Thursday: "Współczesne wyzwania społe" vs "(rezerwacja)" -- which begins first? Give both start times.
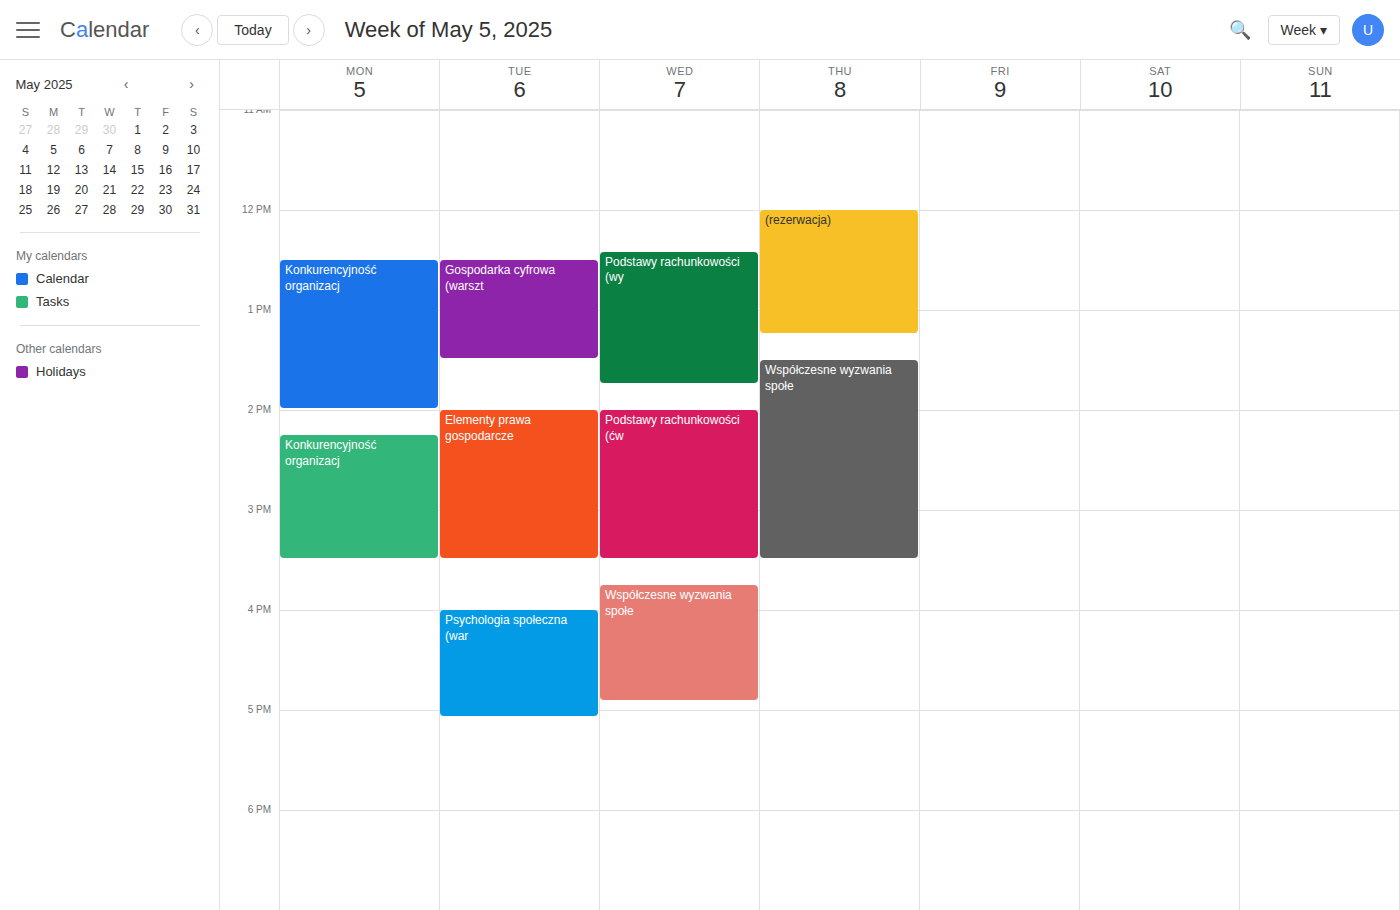
"(rezerwacja)" 12:00 PM; "Współczesne wyzwania społe" 1:30 PM.